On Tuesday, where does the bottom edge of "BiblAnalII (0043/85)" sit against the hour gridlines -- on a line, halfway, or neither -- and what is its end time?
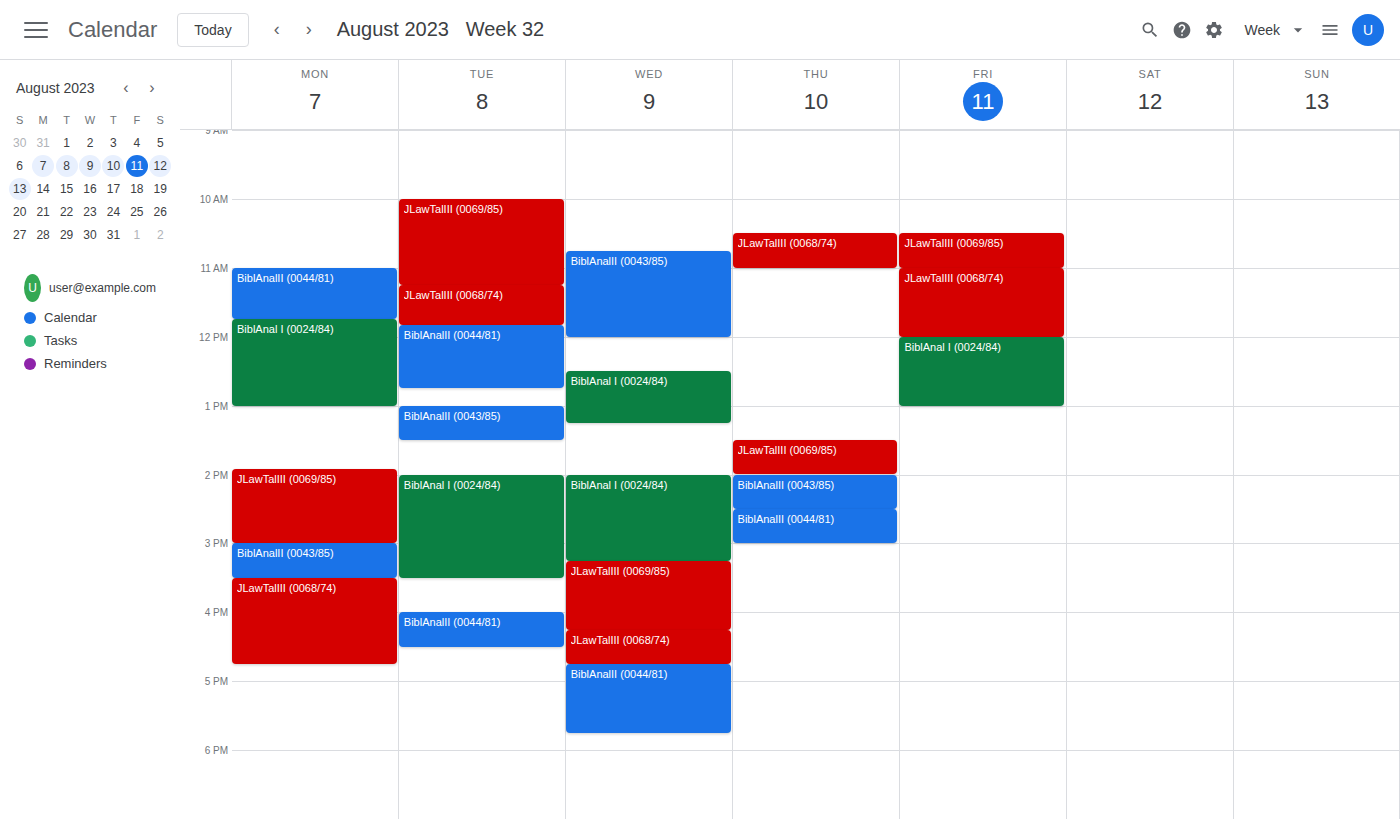
13:30 -- halfway between the 13:00 and 14:00 lines.